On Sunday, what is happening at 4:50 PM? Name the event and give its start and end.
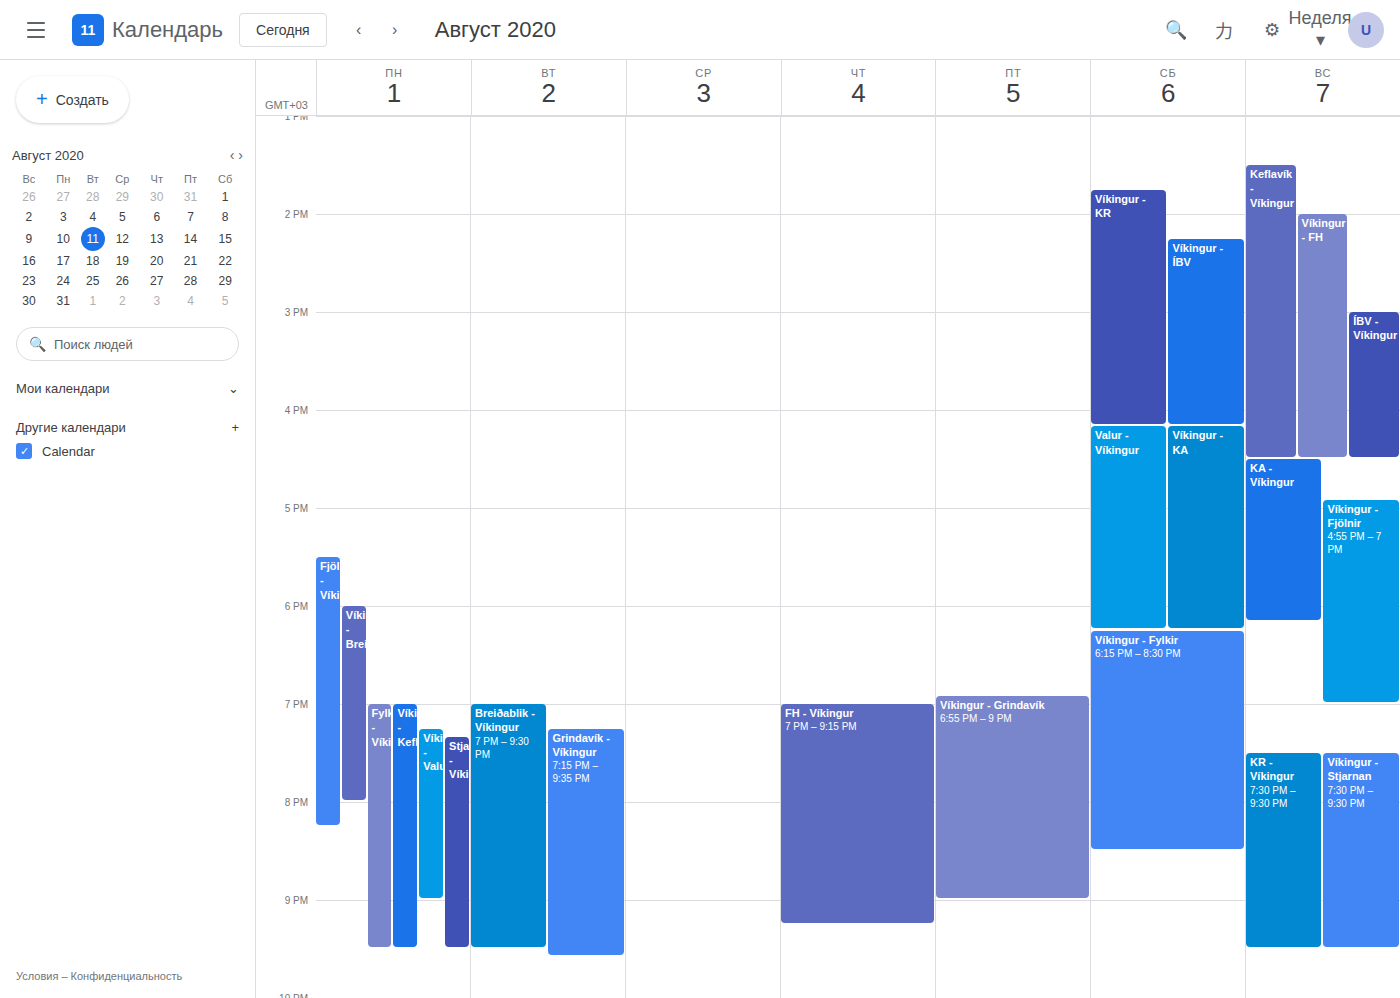
"KA - Víkingur", 4:30 PM to 6:10 PM